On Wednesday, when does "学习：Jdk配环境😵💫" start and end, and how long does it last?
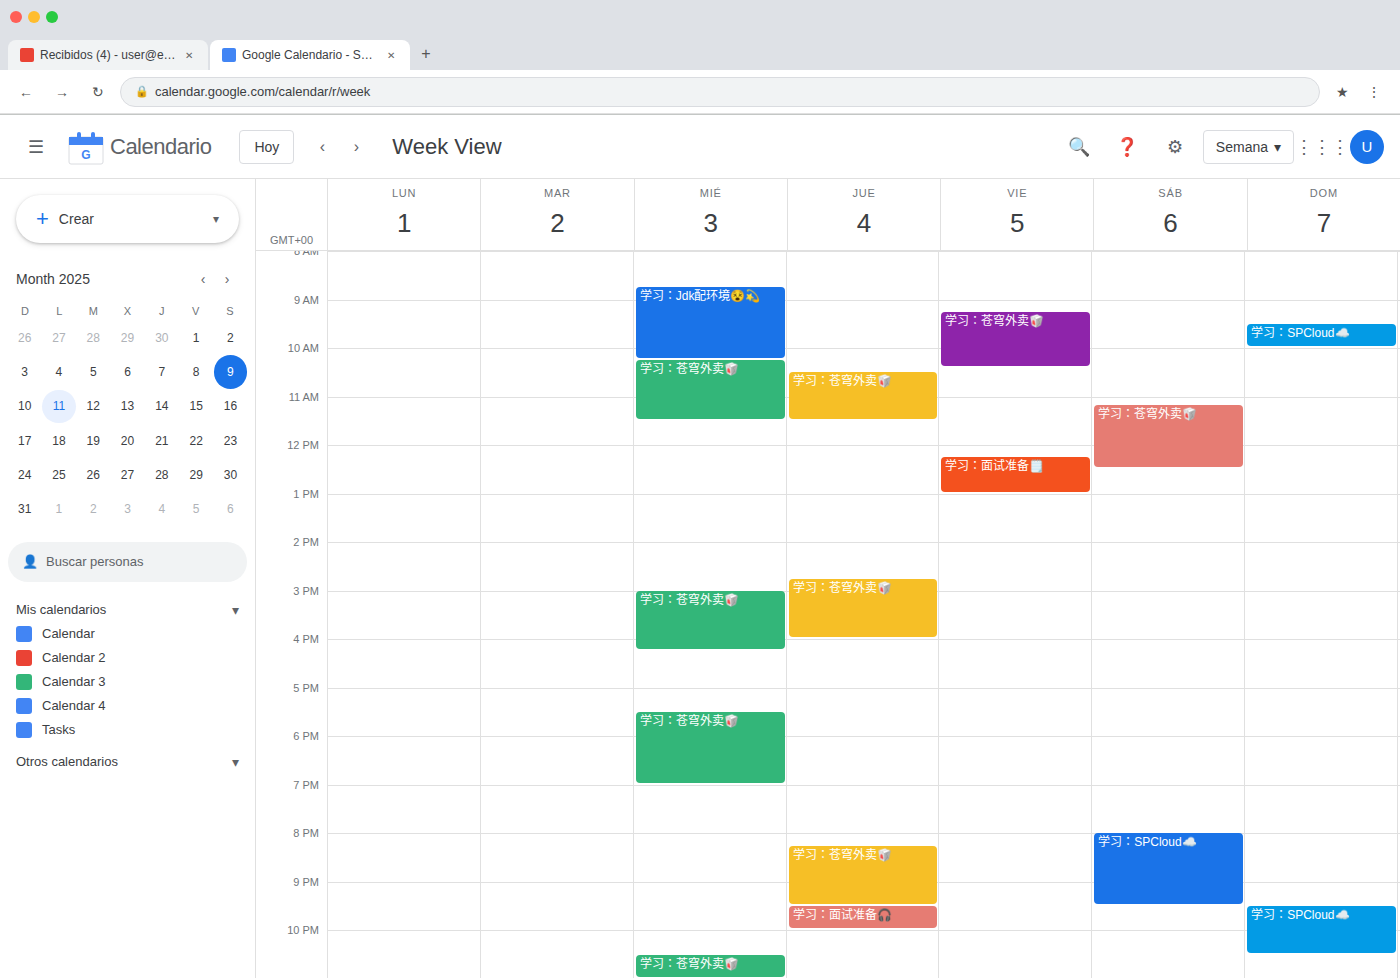
8:45 AM to 10:15 AM, 1 hour 30 minutes